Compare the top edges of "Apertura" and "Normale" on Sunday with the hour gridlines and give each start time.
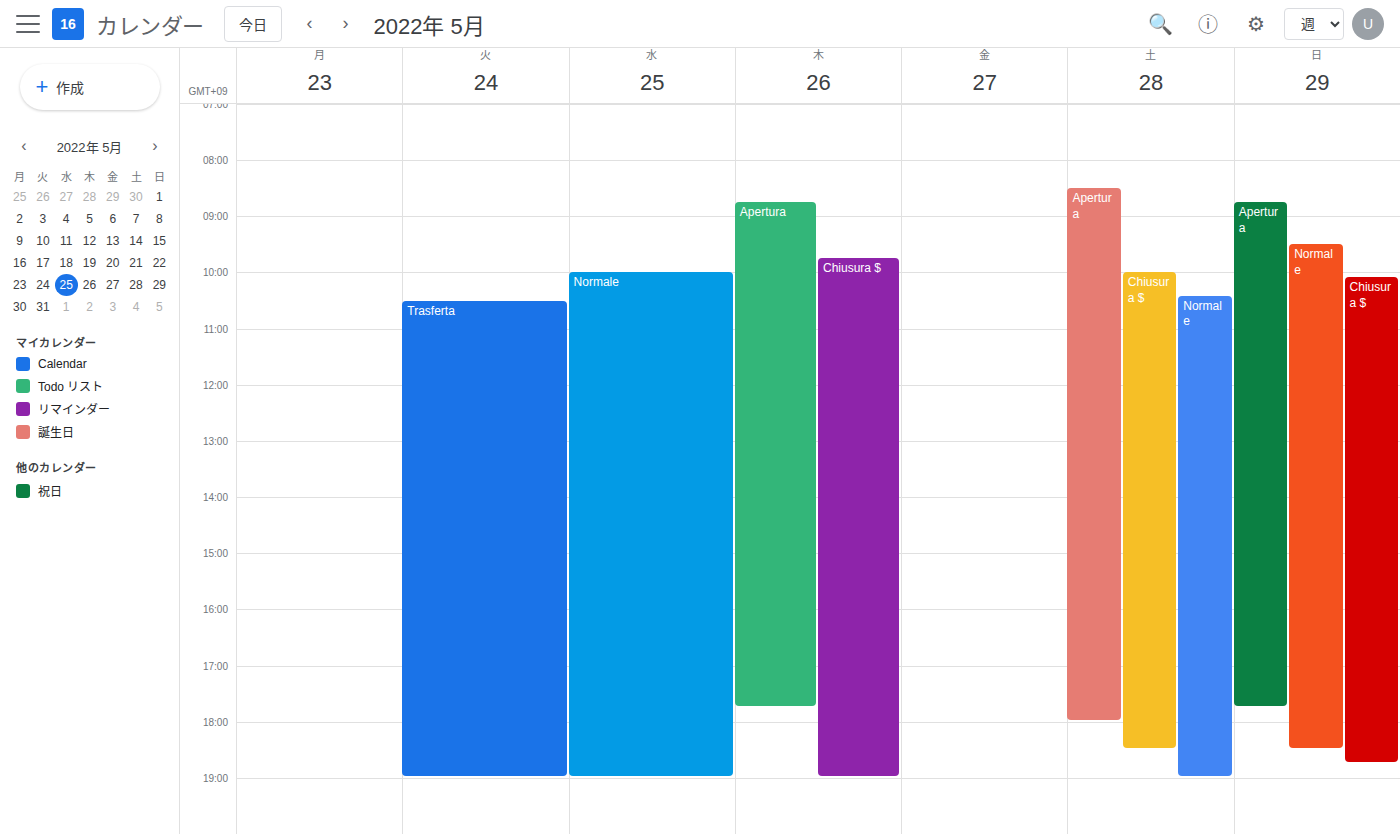
"Apertura": 08:45, neither: three quarters of the way from the 08:00 line to the 09:00 line. "Normale": 09:30, halfway between the 09:00 and 10:00 lines.